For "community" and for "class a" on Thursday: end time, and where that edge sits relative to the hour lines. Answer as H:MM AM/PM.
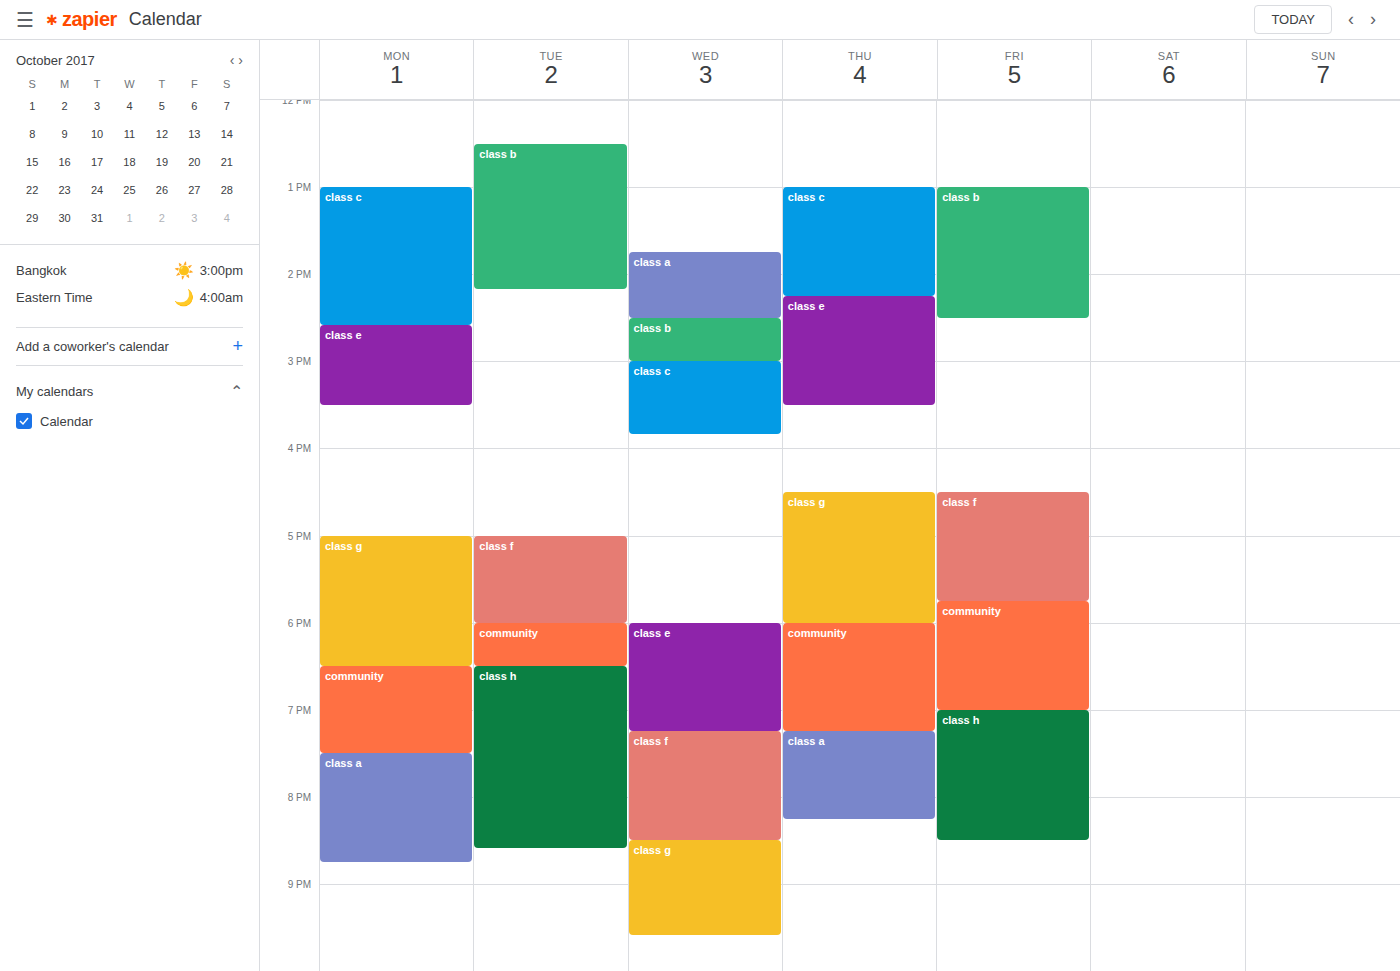
"community": 7:15 PM, neither: a quarter of the way from the 7 PM line to the 8 PM line. "class a": 8:15 PM, neither: a quarter of the way from the 8 PM line to the 9 PM line.